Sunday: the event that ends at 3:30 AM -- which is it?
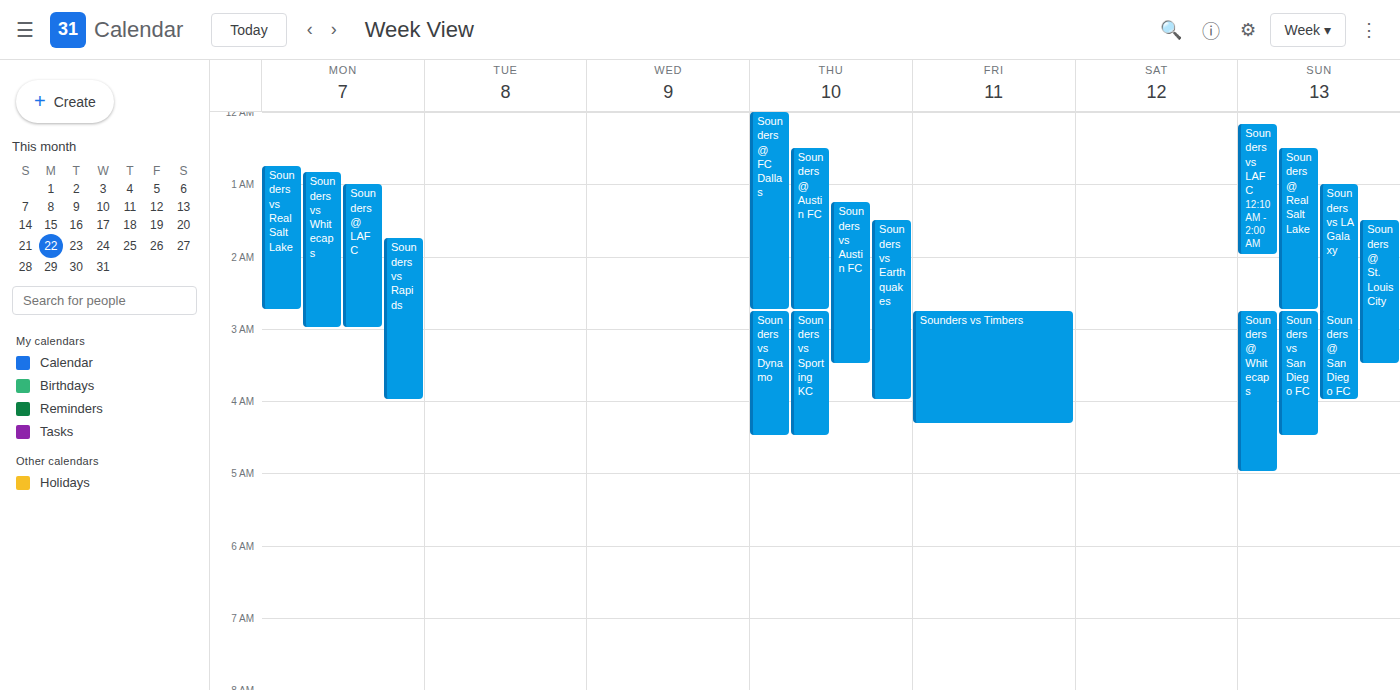
"Sounders @ St. Louis City"